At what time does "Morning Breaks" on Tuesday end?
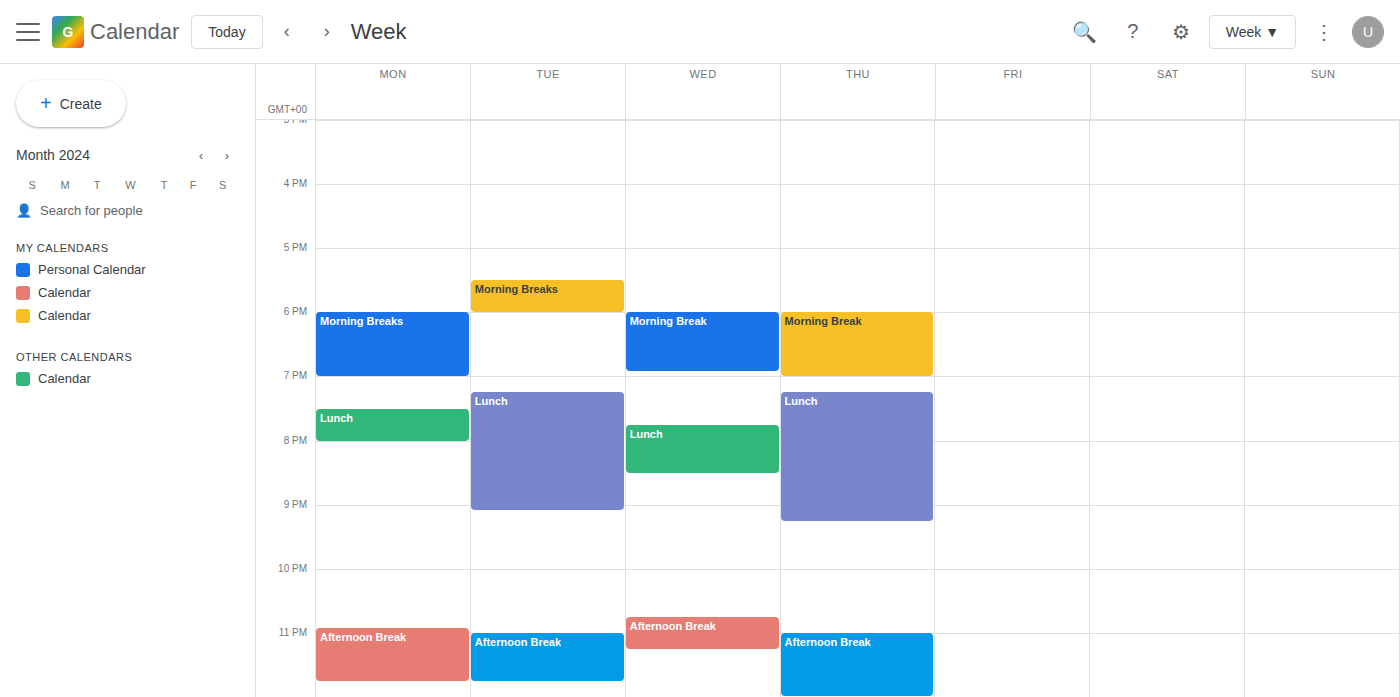
6:00 PM